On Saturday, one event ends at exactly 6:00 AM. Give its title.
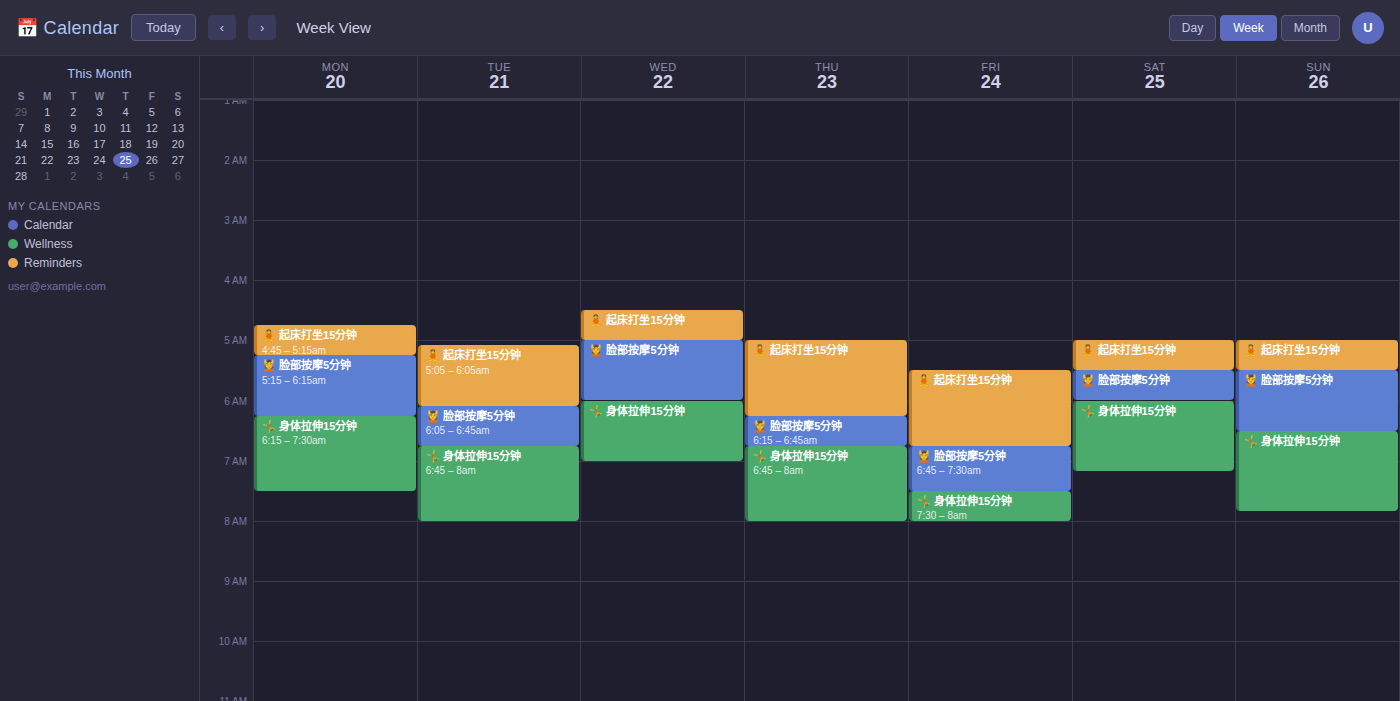
"💆 脸部按摩5分钟"